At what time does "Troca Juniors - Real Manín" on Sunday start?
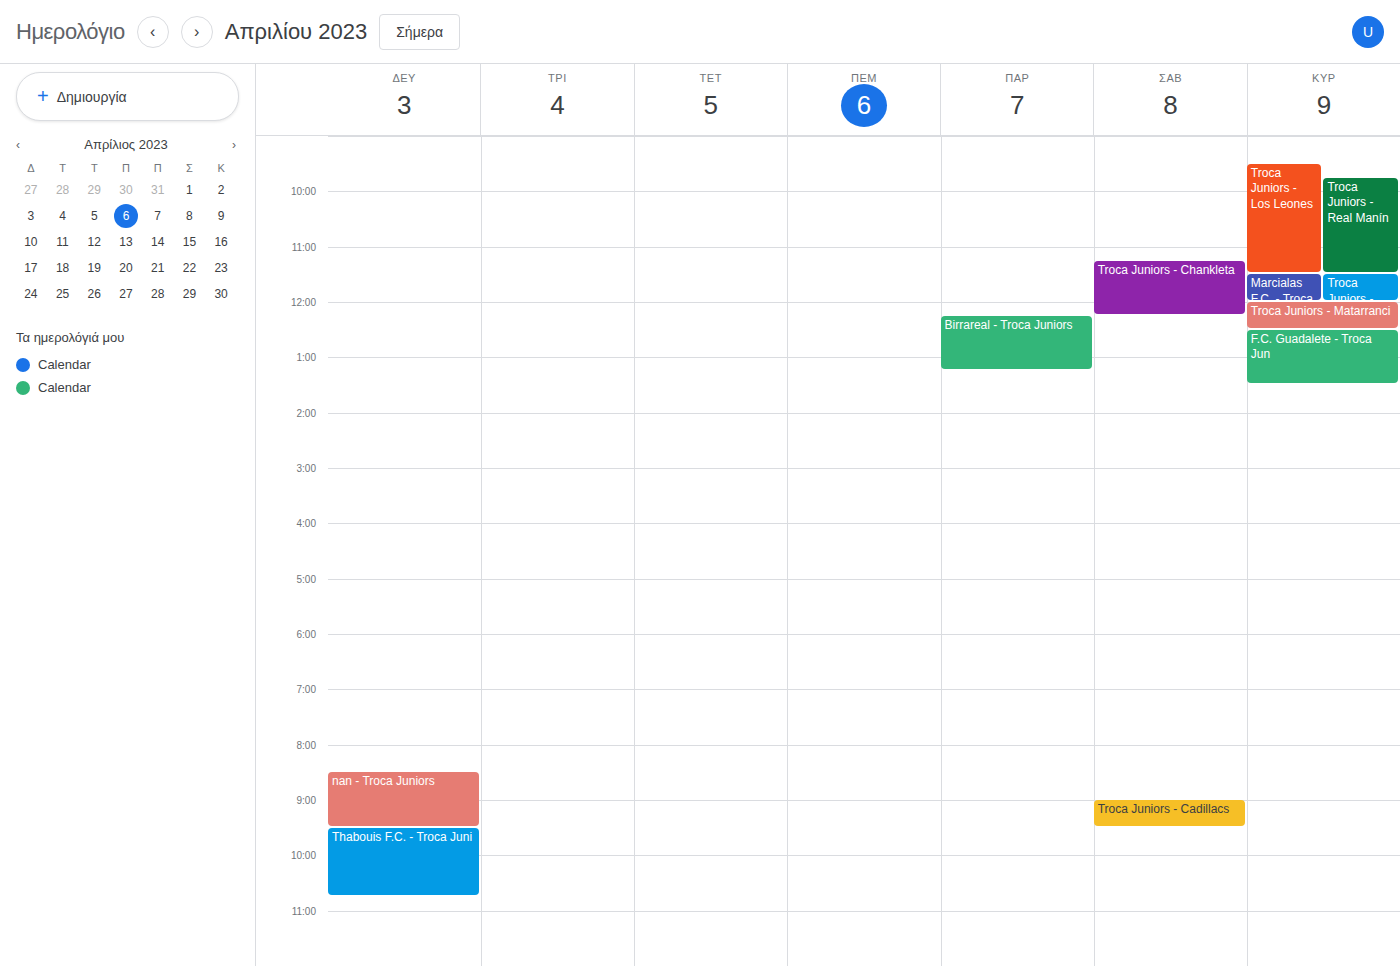
9:45 AM